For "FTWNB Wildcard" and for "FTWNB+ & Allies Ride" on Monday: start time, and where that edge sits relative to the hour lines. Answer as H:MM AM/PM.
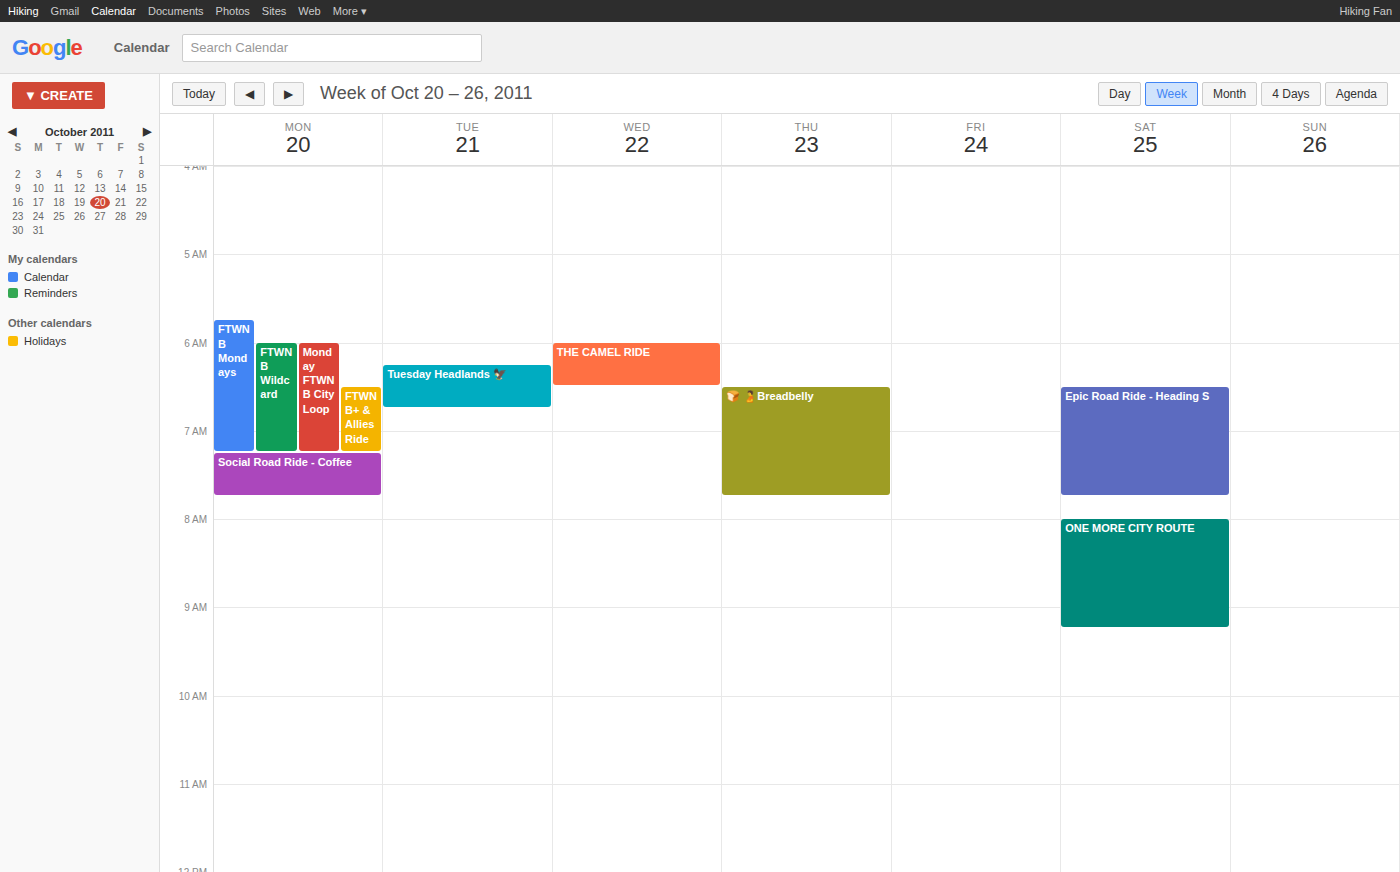
"FTWNB Wildcard": 6:00 AM, exactly on the 6 AM line. "FTWNB+ & Allies Ride": 6:30 AM, halfway between the 6 AM and 7 AM lines.